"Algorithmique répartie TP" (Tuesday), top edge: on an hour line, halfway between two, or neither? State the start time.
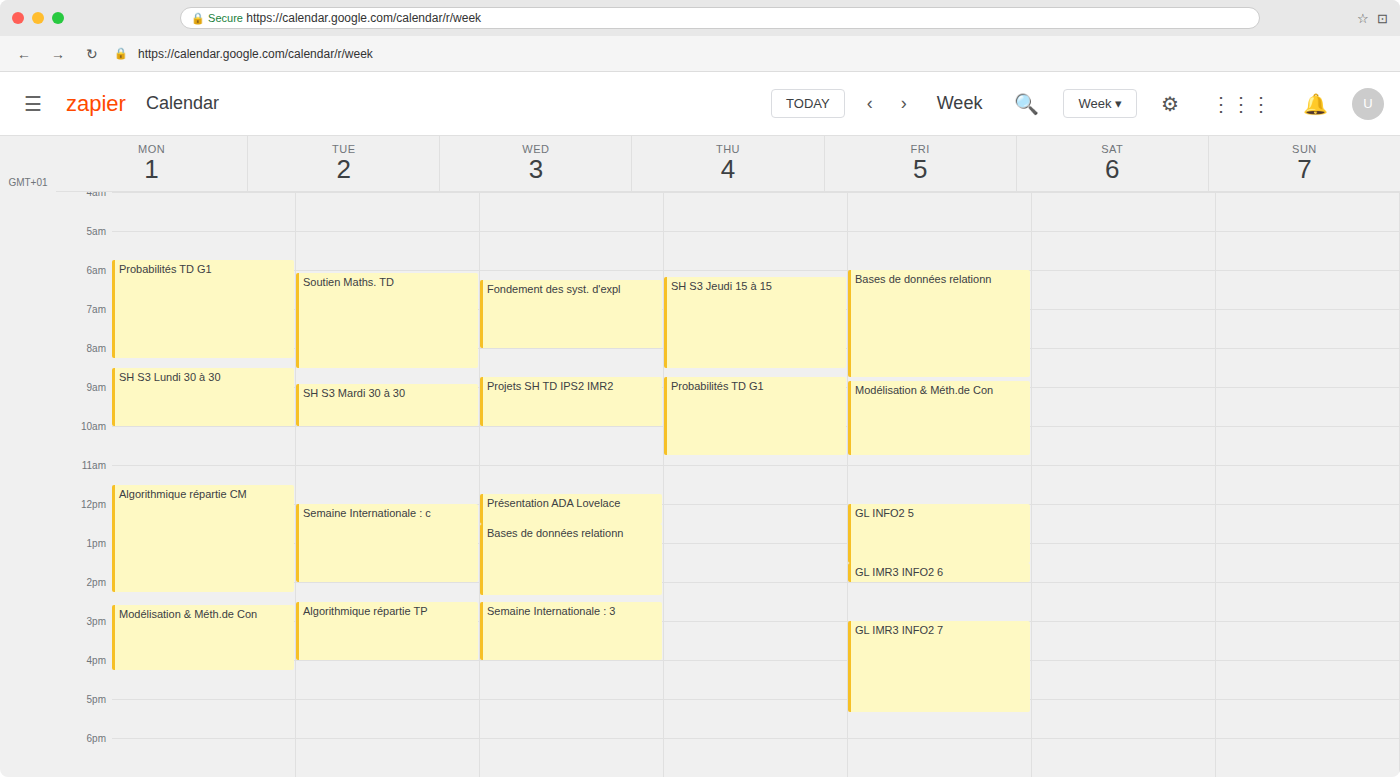
2:30 PM -- halfway between the 2 PM and 3 PM lines.